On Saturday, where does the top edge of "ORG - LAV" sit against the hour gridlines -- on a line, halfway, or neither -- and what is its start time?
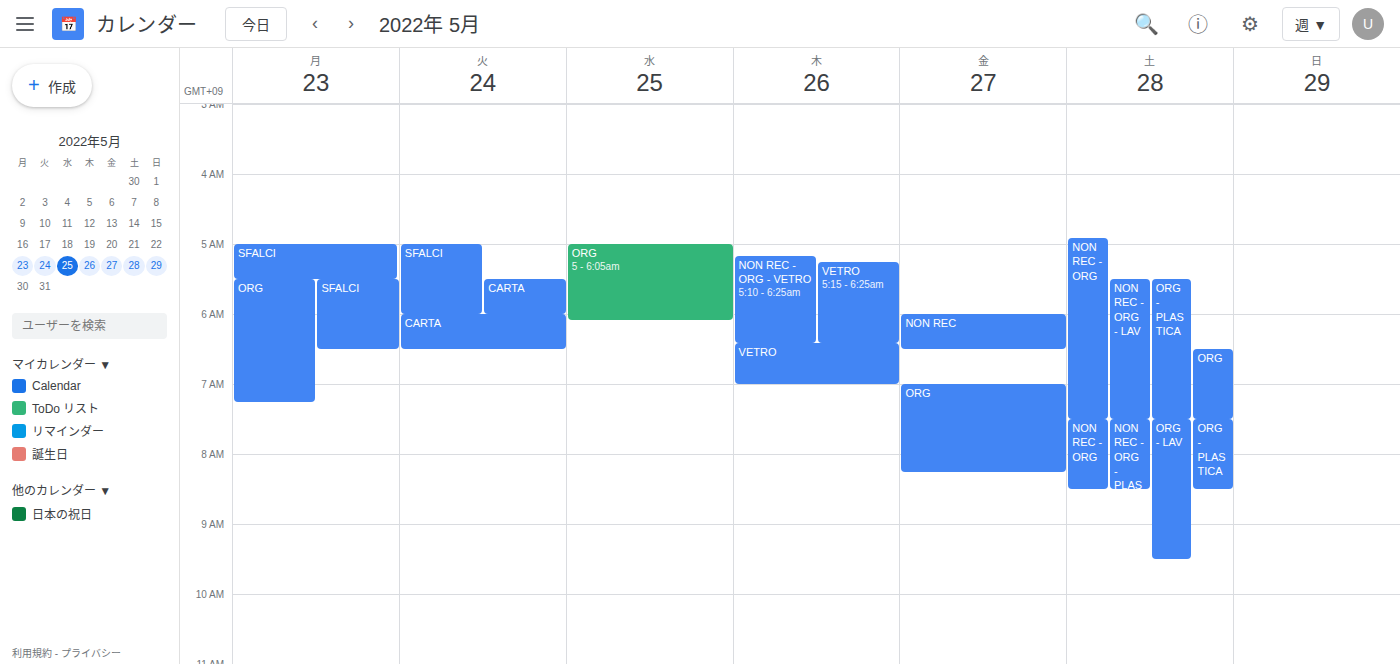
7:30 AM -- halfway between the 7 AM and 8 AM lines.